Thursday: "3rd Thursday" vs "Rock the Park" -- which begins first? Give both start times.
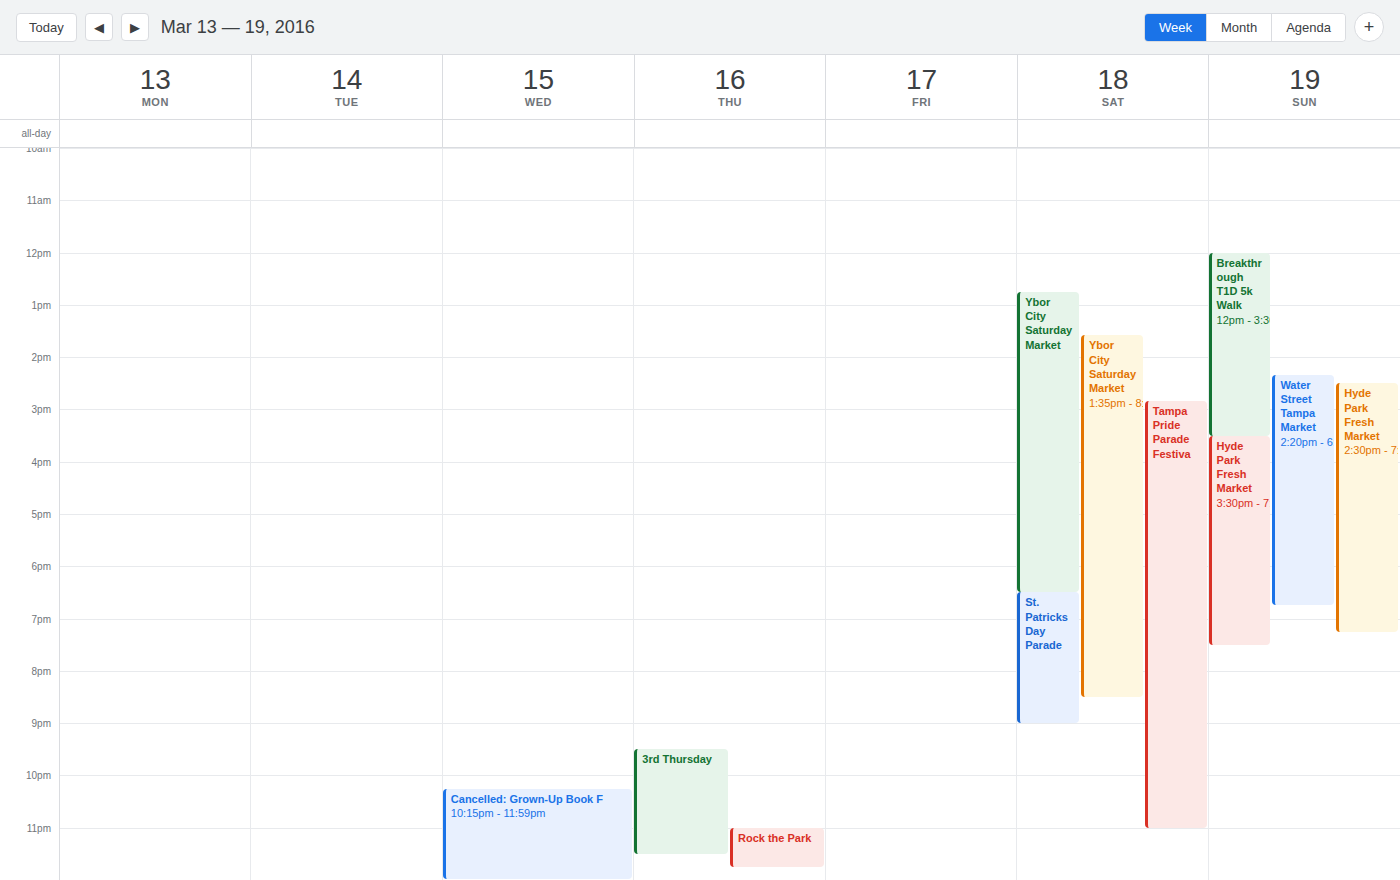
"3rd Thursday" 9:30 PM; "Rock the Park" 11:00 PM.